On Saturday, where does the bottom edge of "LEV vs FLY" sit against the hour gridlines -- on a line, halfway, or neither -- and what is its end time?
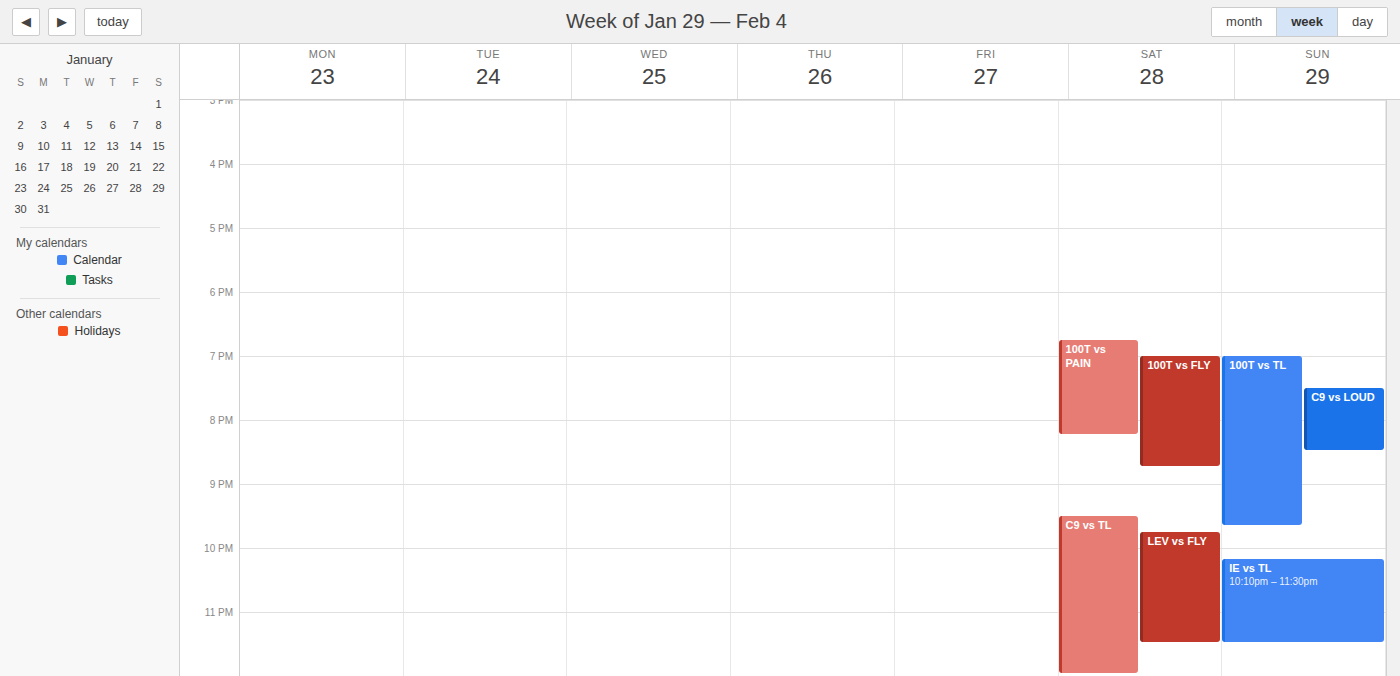
11:30 PM -- halfway between the 11 PM and 12 AM lines.